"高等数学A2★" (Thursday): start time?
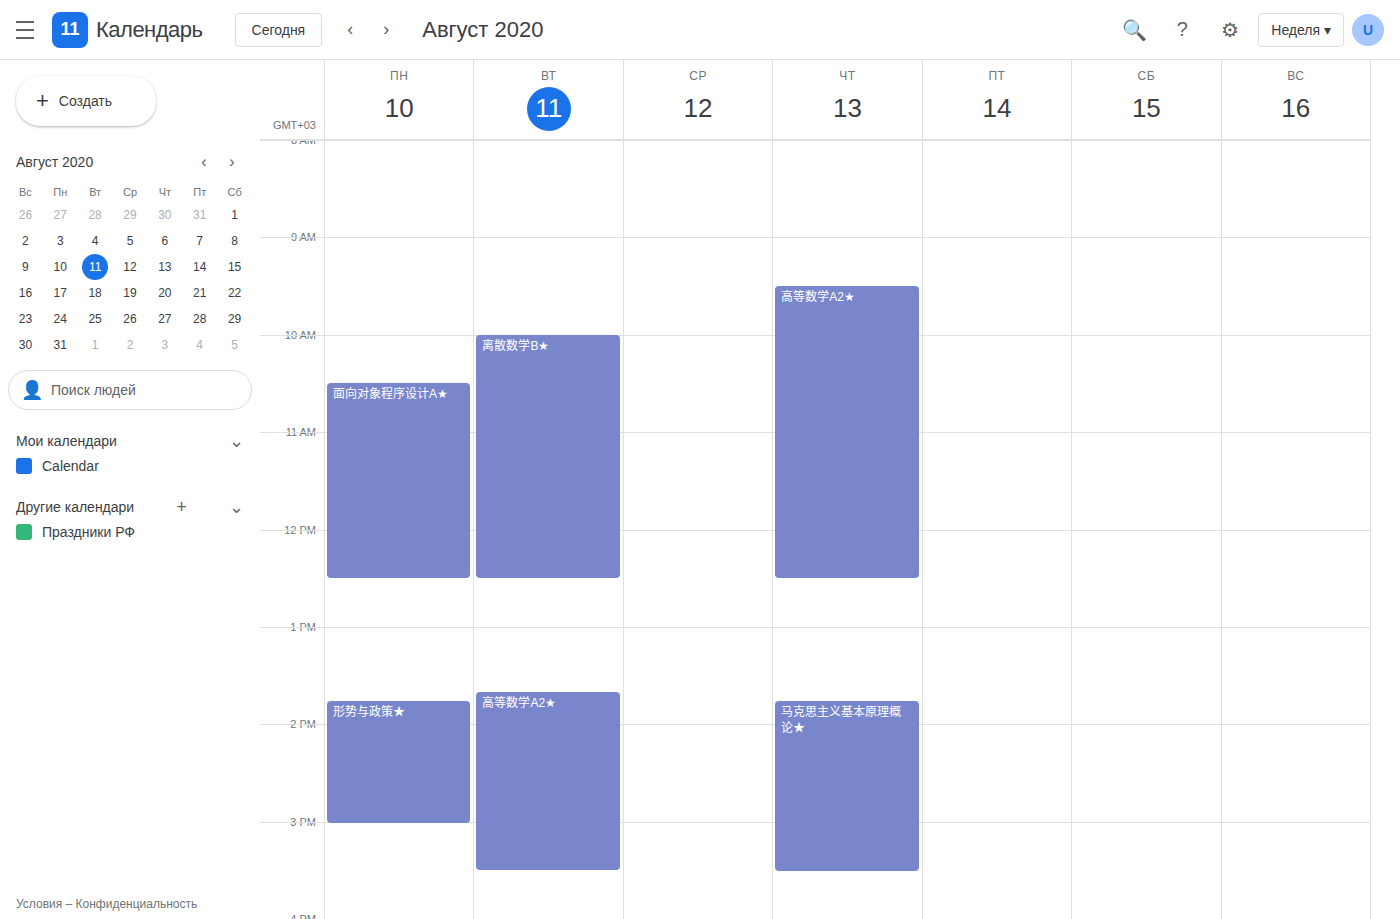
9:30 AM